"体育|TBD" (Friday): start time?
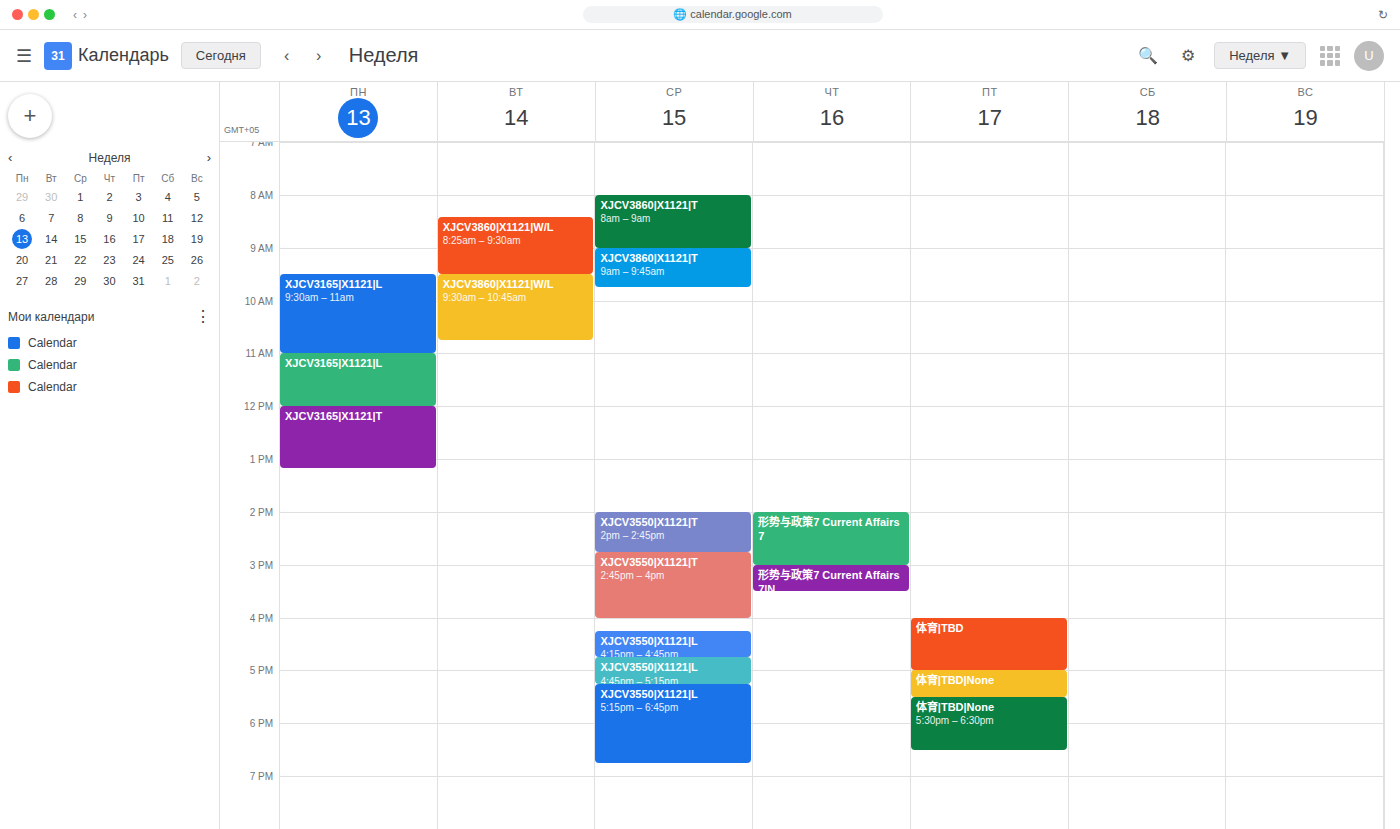
4:00 PM